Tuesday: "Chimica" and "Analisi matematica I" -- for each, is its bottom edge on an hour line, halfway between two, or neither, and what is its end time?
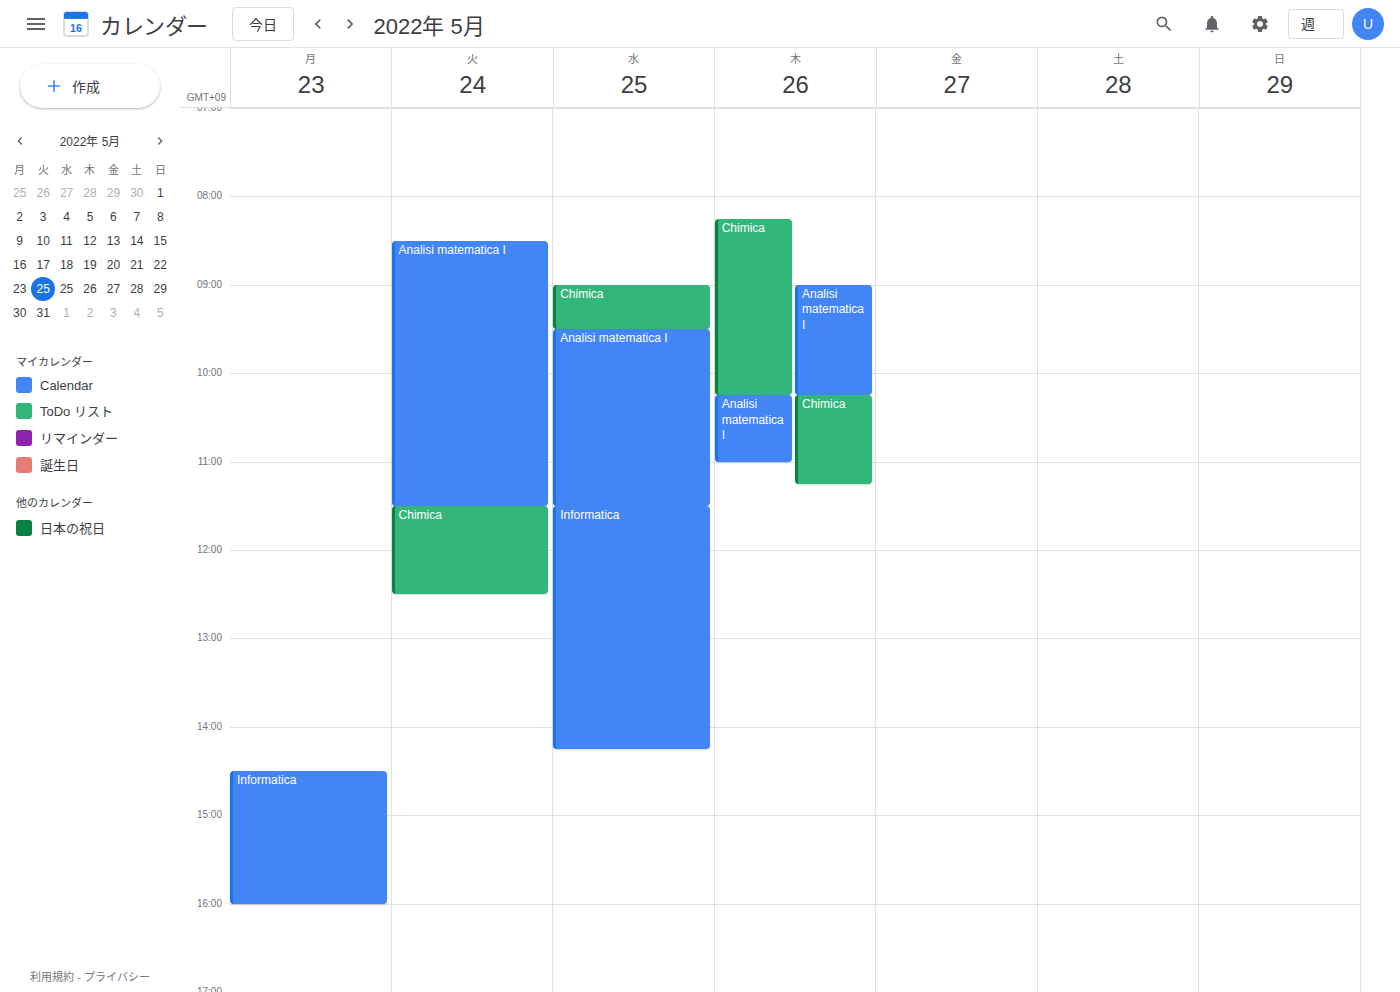
"Chimica": 12:30 PM, halfway between the 12 PM and 1 PM lines. "Analisi matematica I": 11:30 AM, halfway between the 11 AM and 12 PM lines.